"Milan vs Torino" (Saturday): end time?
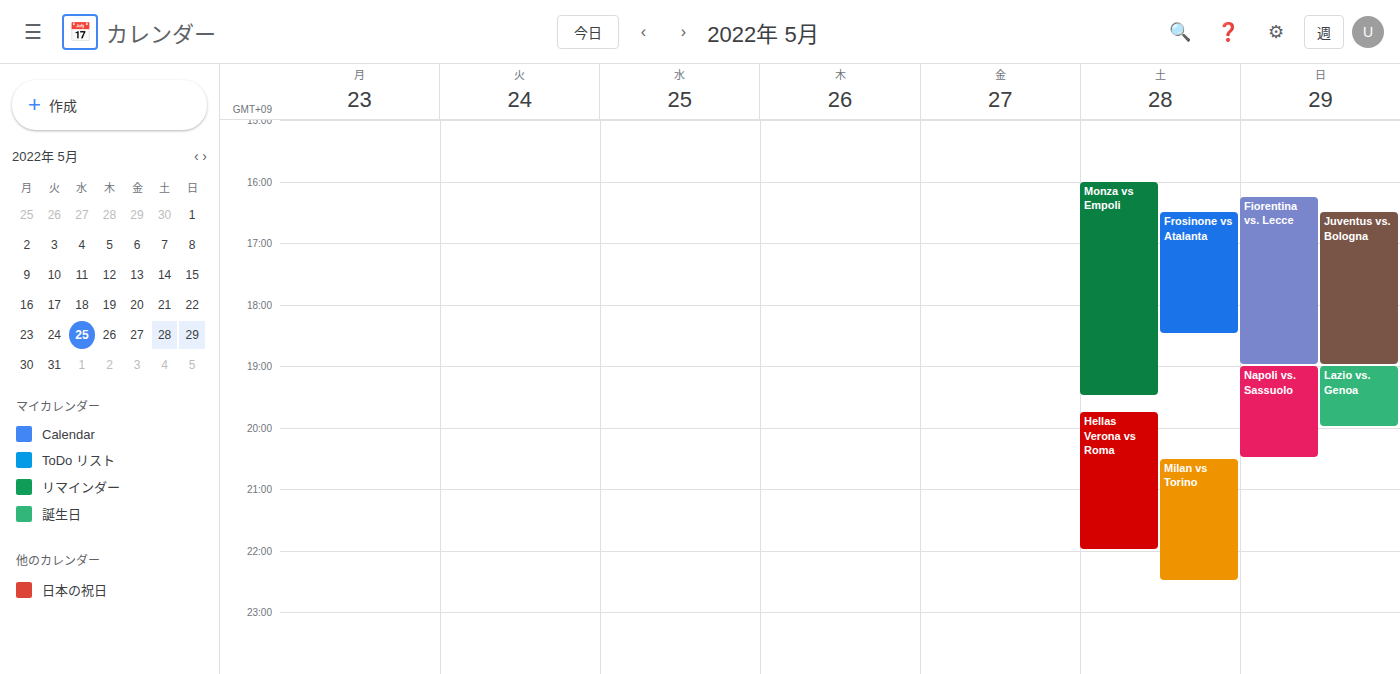
10:30 PM